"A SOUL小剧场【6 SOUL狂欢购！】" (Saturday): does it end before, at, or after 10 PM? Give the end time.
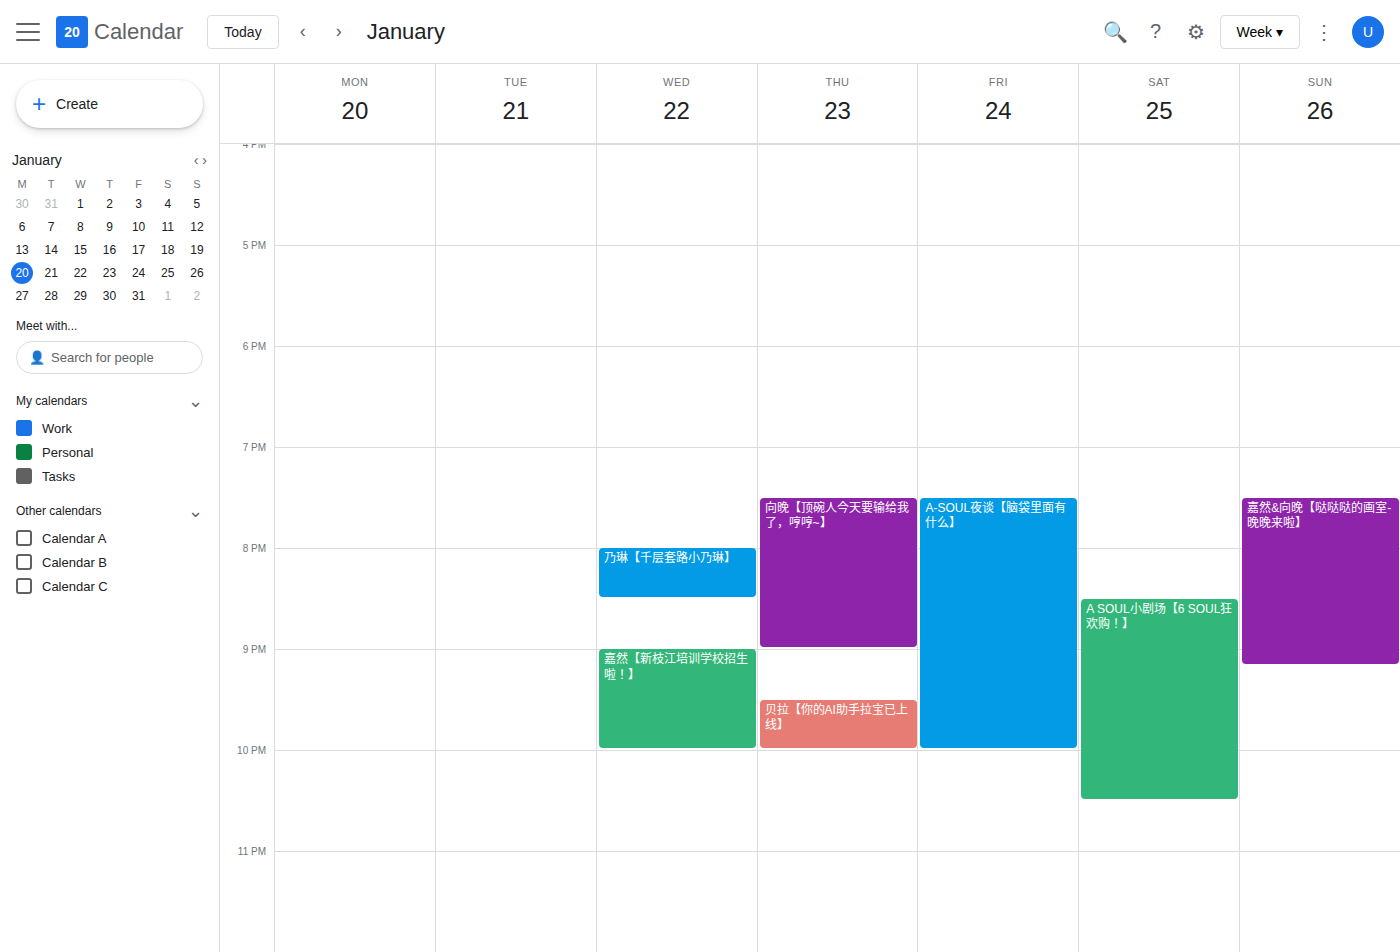
10:30 PM -- after 10 PM, 30 minutes below the 10 PM line.